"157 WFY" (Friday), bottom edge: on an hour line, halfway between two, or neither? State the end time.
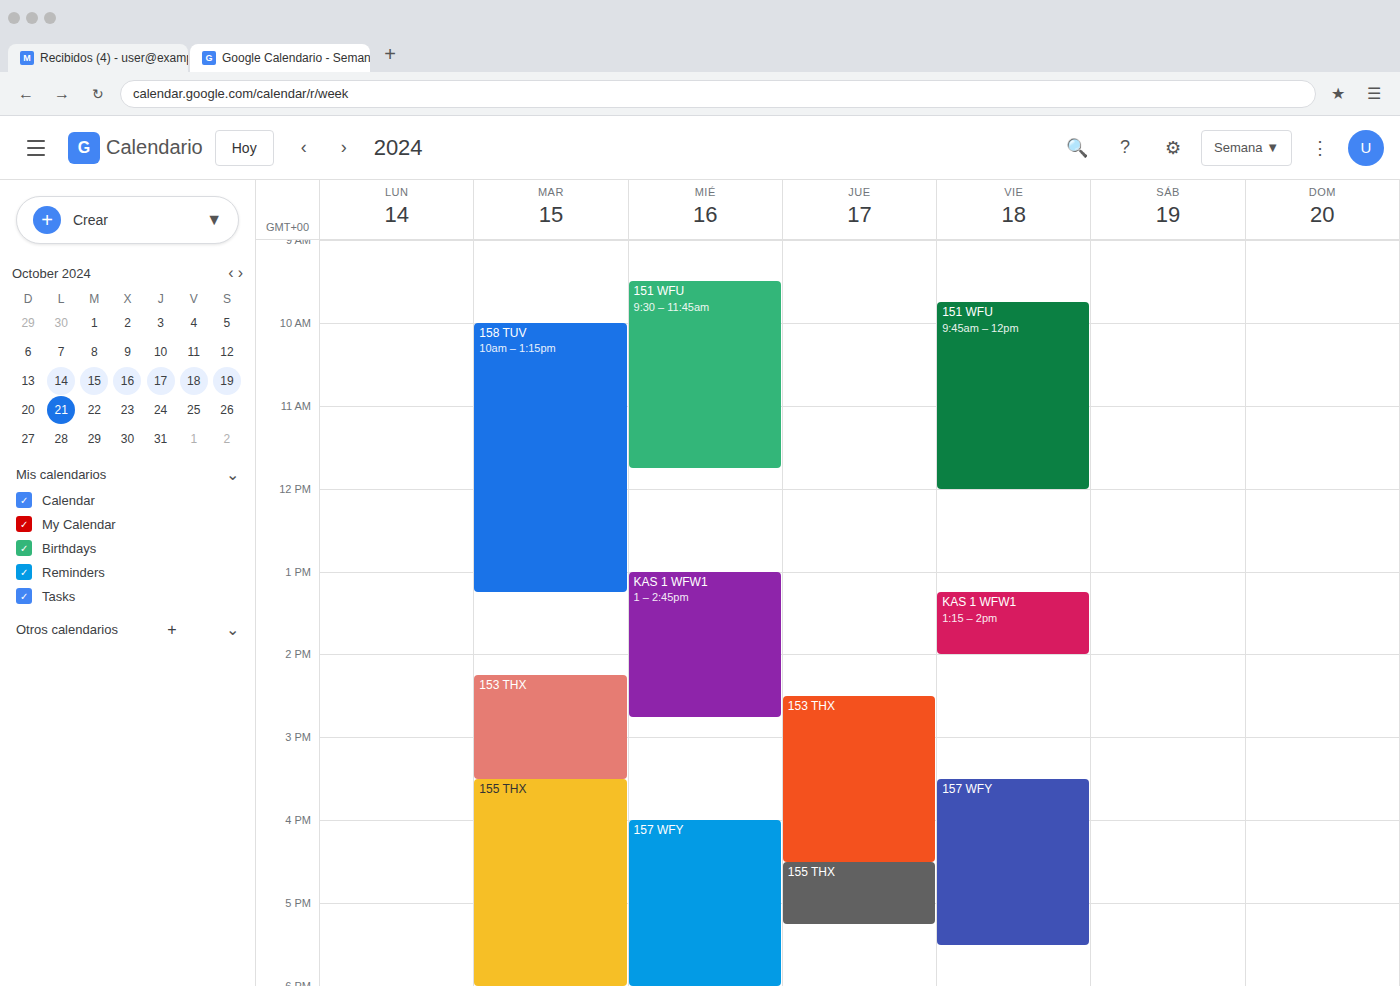
5:30 PM -- halfway between the 5 PM and 6 PM lines.